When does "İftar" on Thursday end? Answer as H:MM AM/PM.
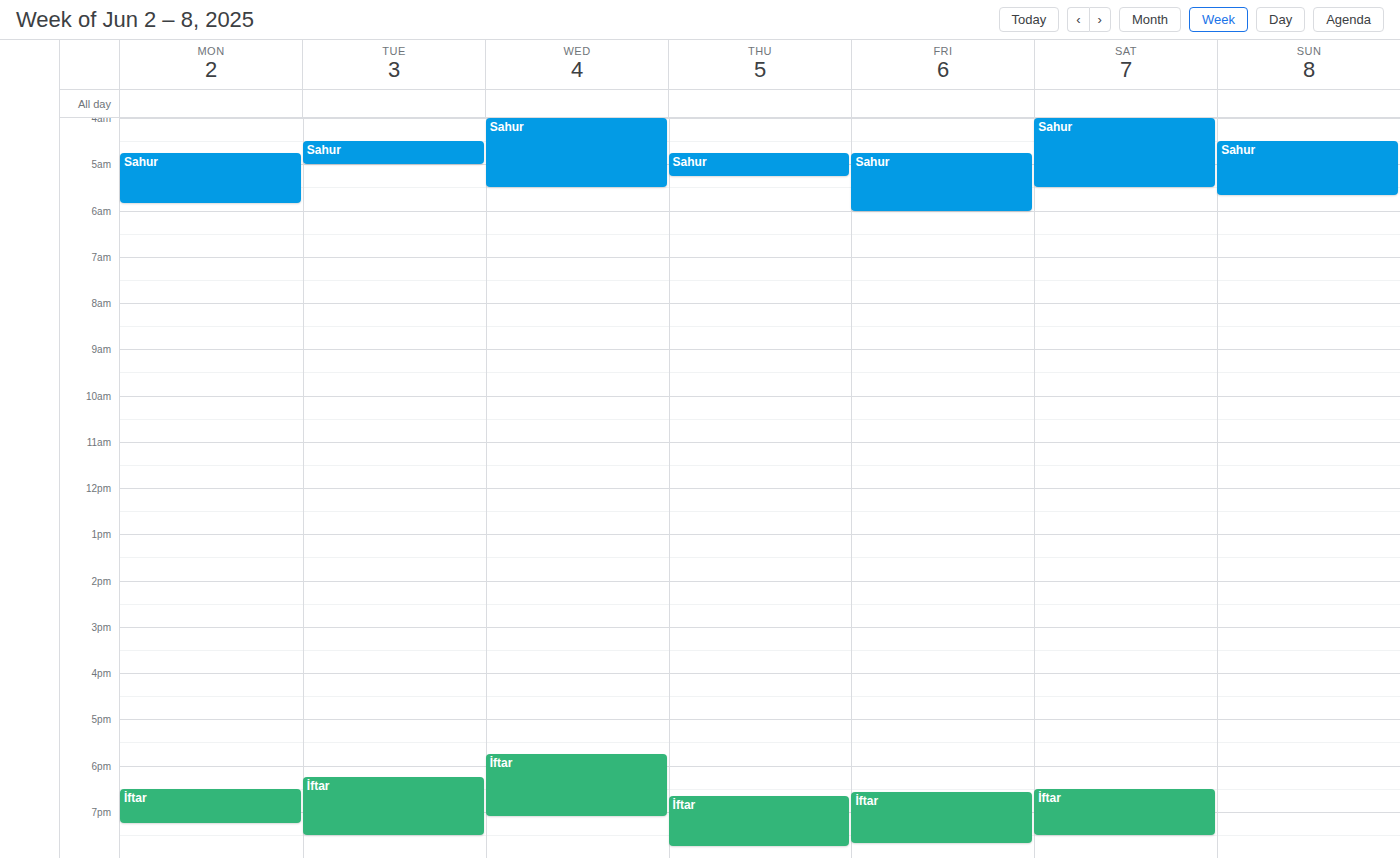
7:45 PM